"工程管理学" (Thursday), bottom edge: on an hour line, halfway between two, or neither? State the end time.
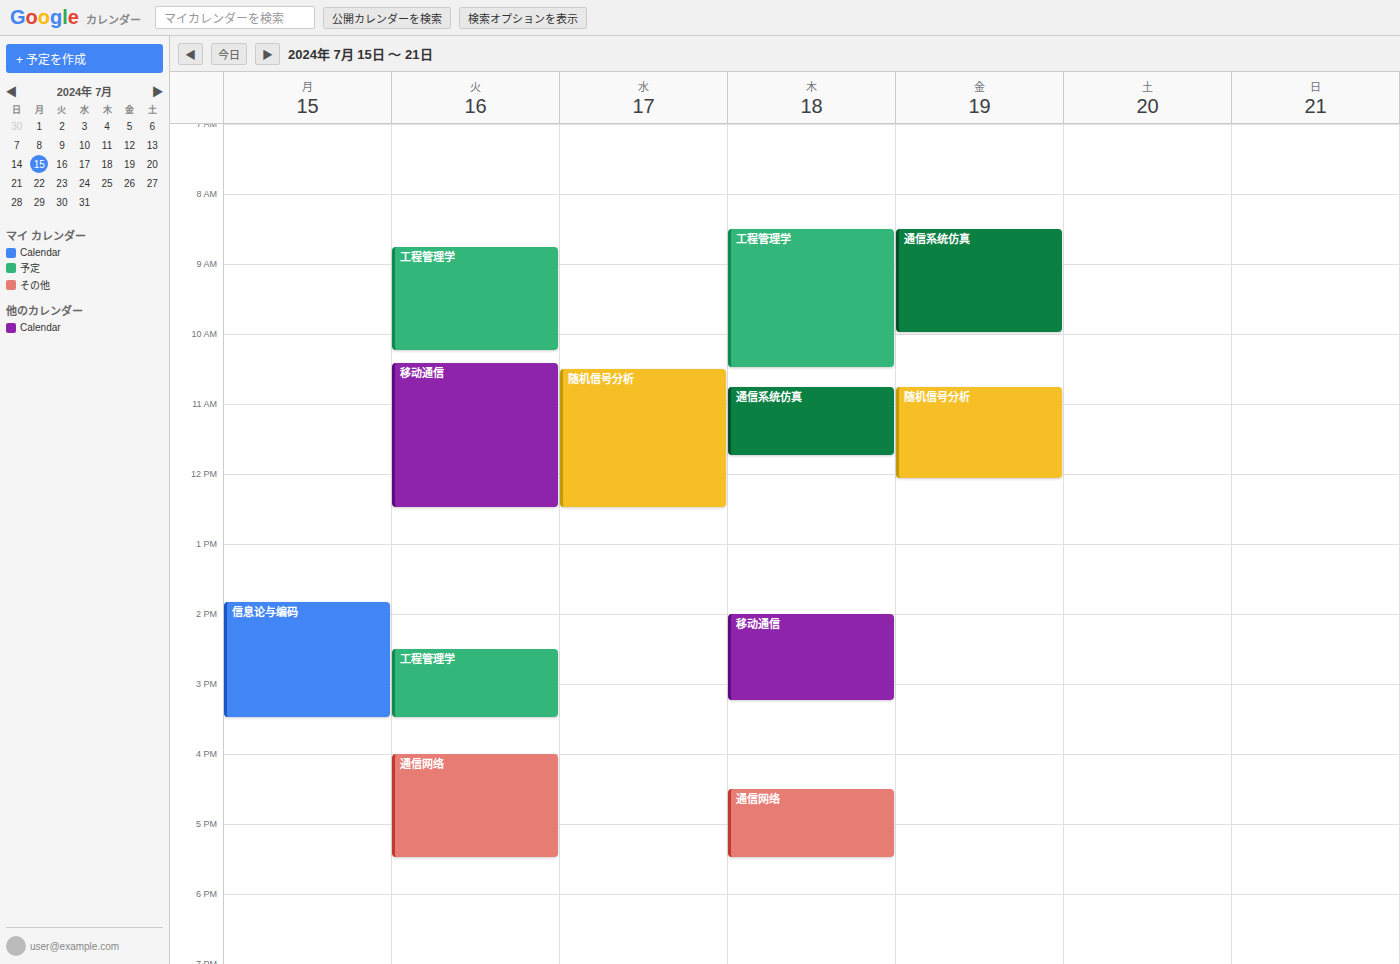
10:30 AM -- halfway between the 10 AM and 11 AM lines.